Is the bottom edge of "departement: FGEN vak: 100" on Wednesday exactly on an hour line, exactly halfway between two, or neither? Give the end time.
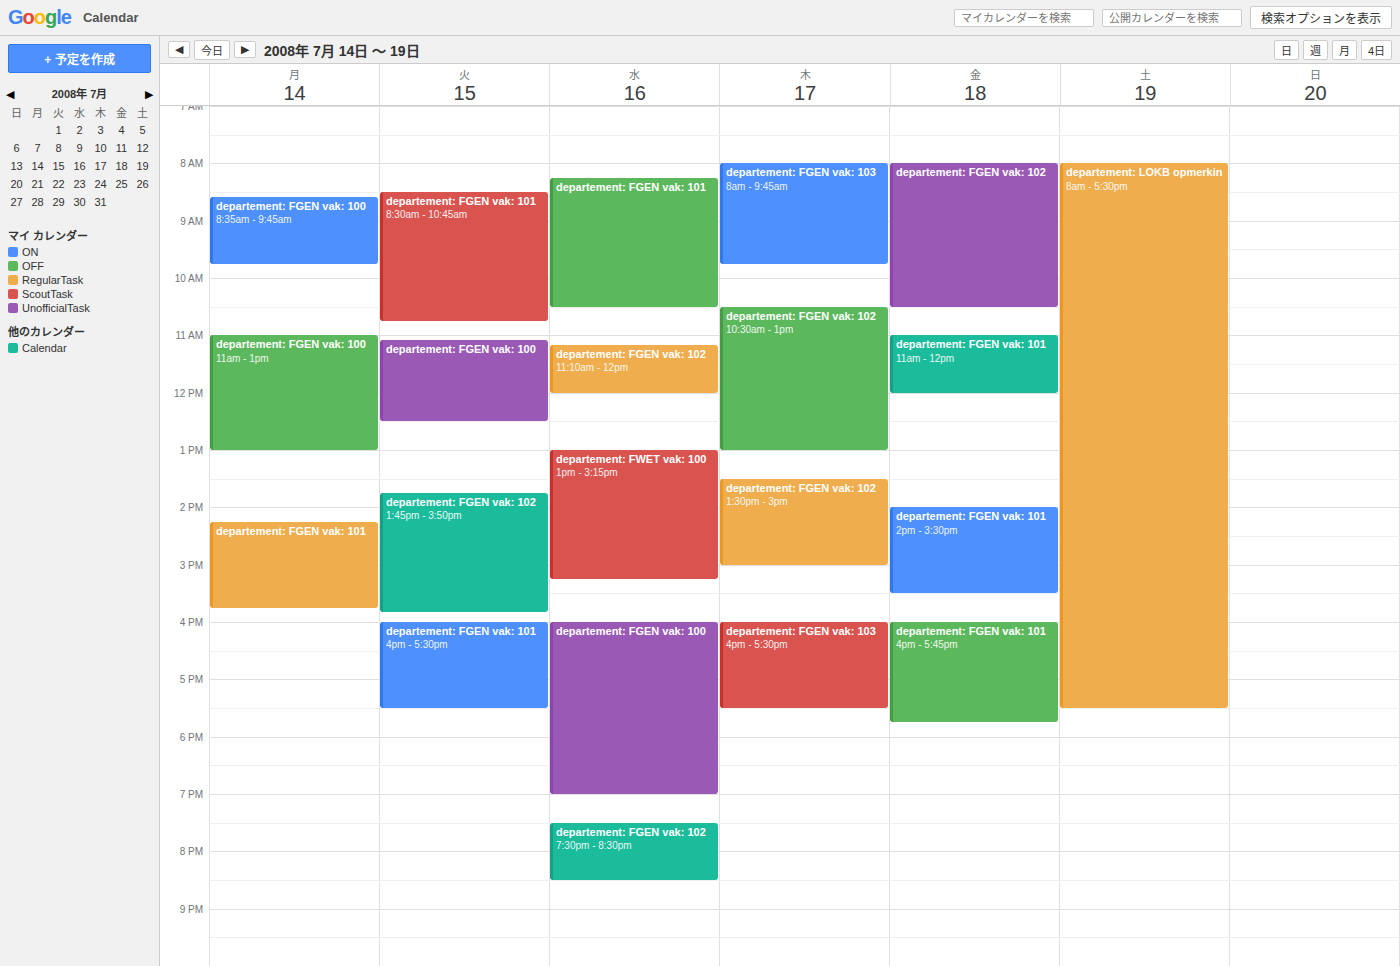
19:00 -- exactly on the 19:00 line.